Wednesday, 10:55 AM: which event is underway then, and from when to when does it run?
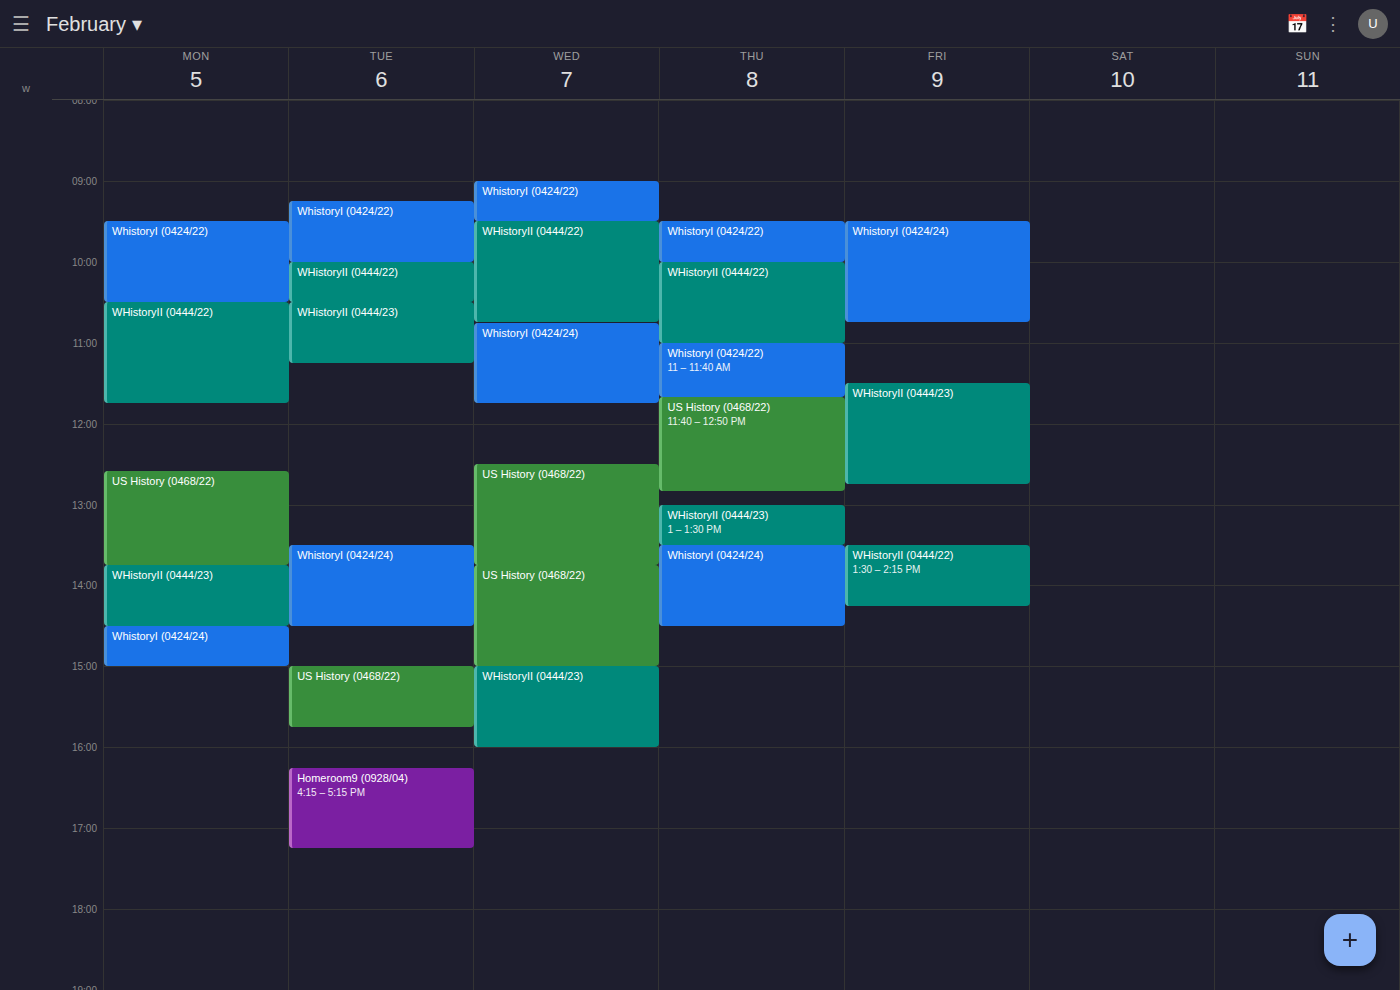
"WhistoryI (0424/24)", 10:45 AM to 11:45 AM